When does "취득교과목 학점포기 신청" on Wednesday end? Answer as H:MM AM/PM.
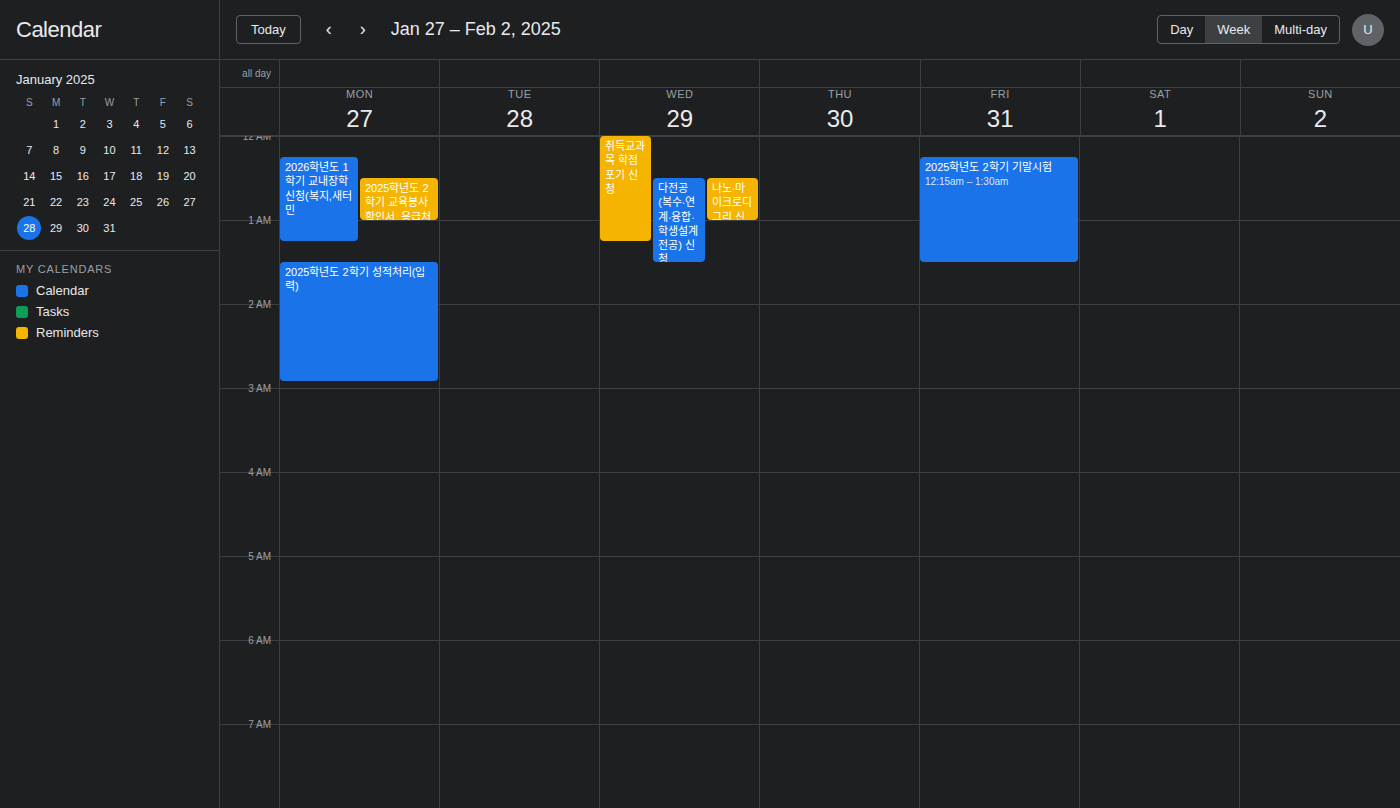
1:15 AM